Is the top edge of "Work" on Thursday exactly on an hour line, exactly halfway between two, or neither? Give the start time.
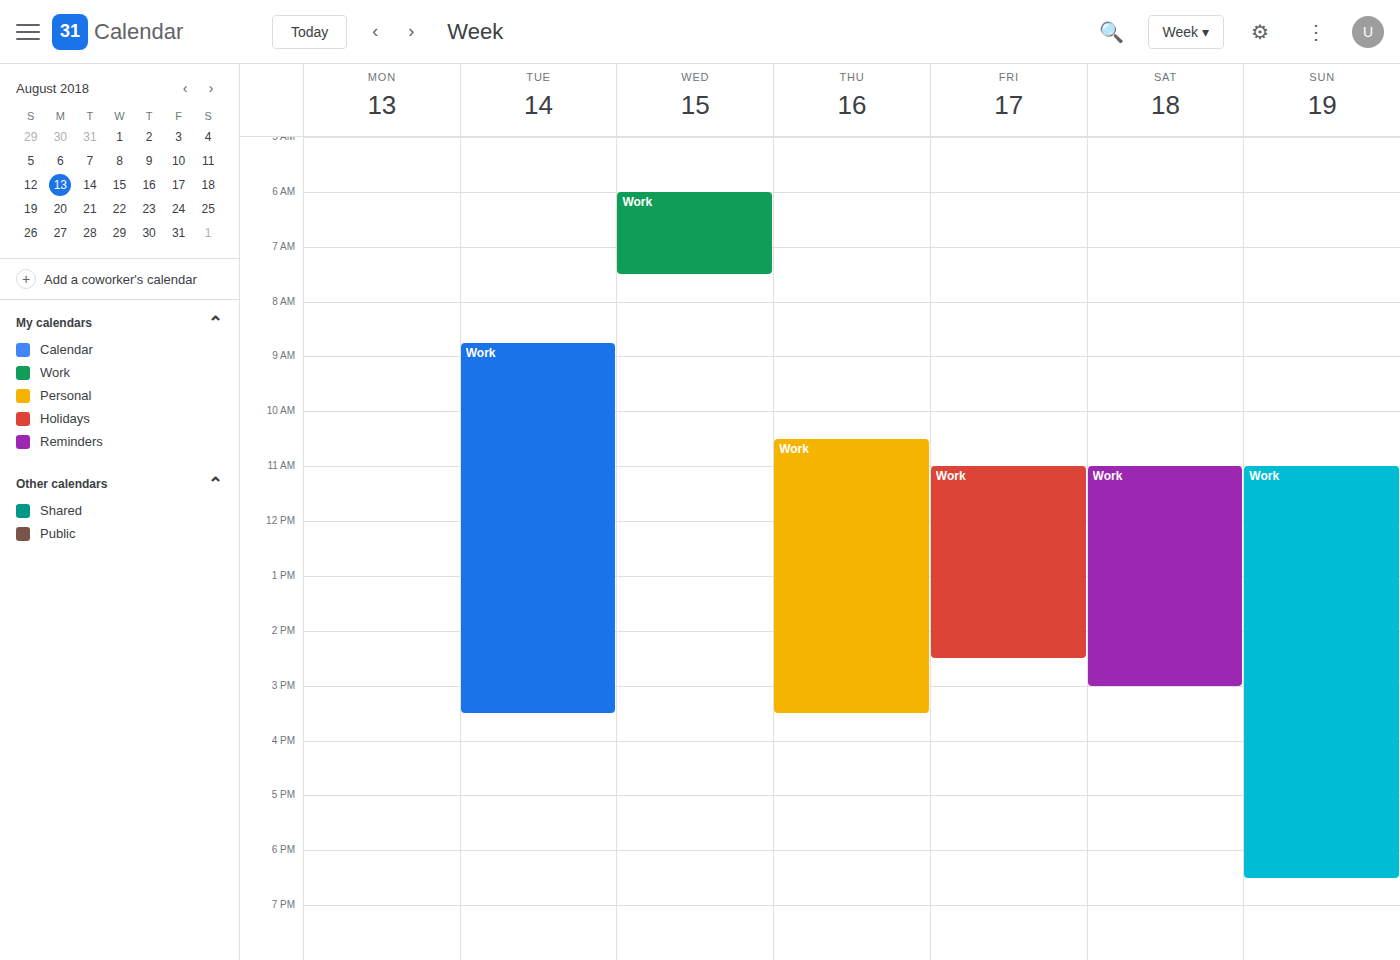
10:30 -- halfway between the 10:00 and 11:00 lines.